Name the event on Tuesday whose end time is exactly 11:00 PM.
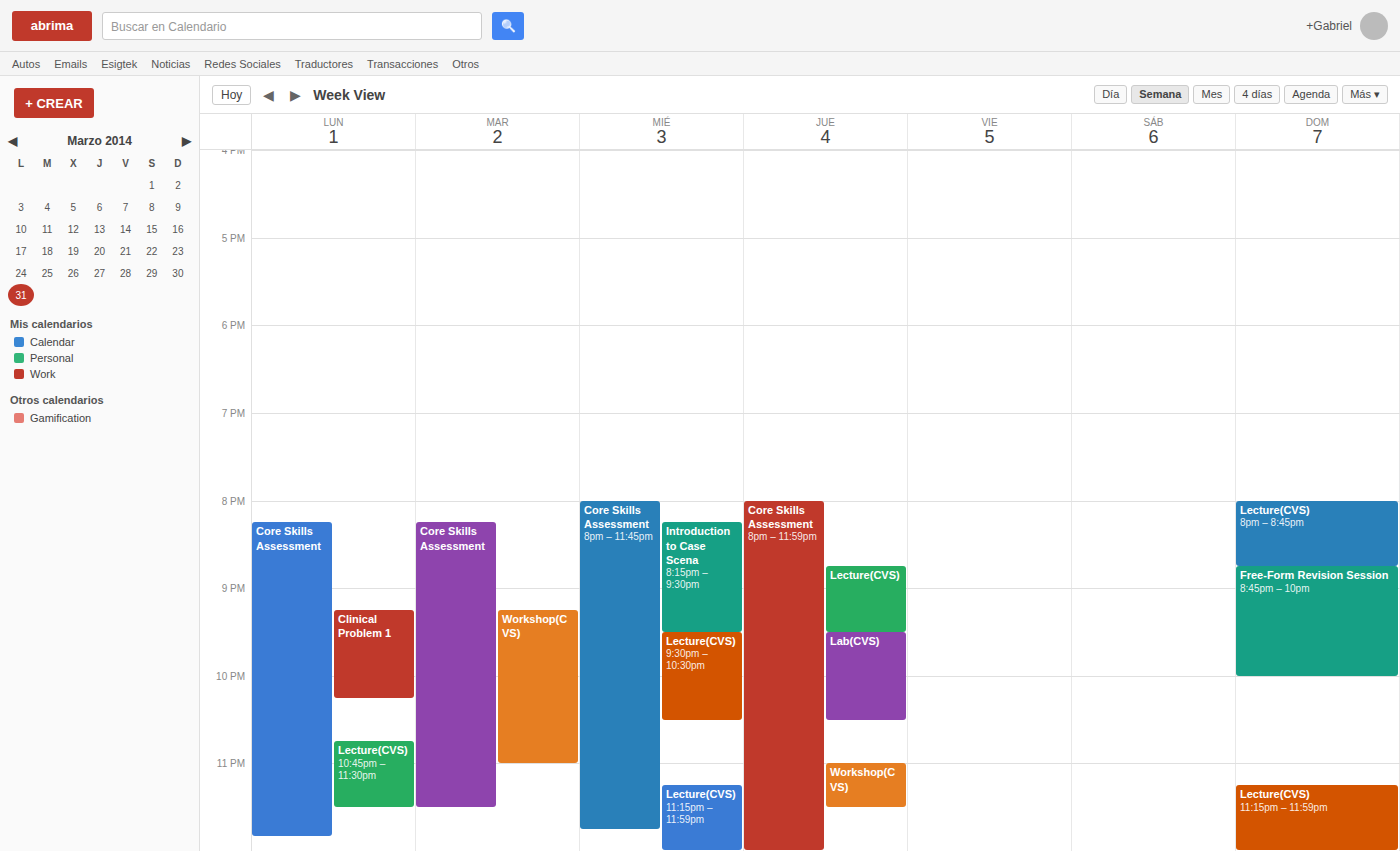
"Workshop(CVS)"